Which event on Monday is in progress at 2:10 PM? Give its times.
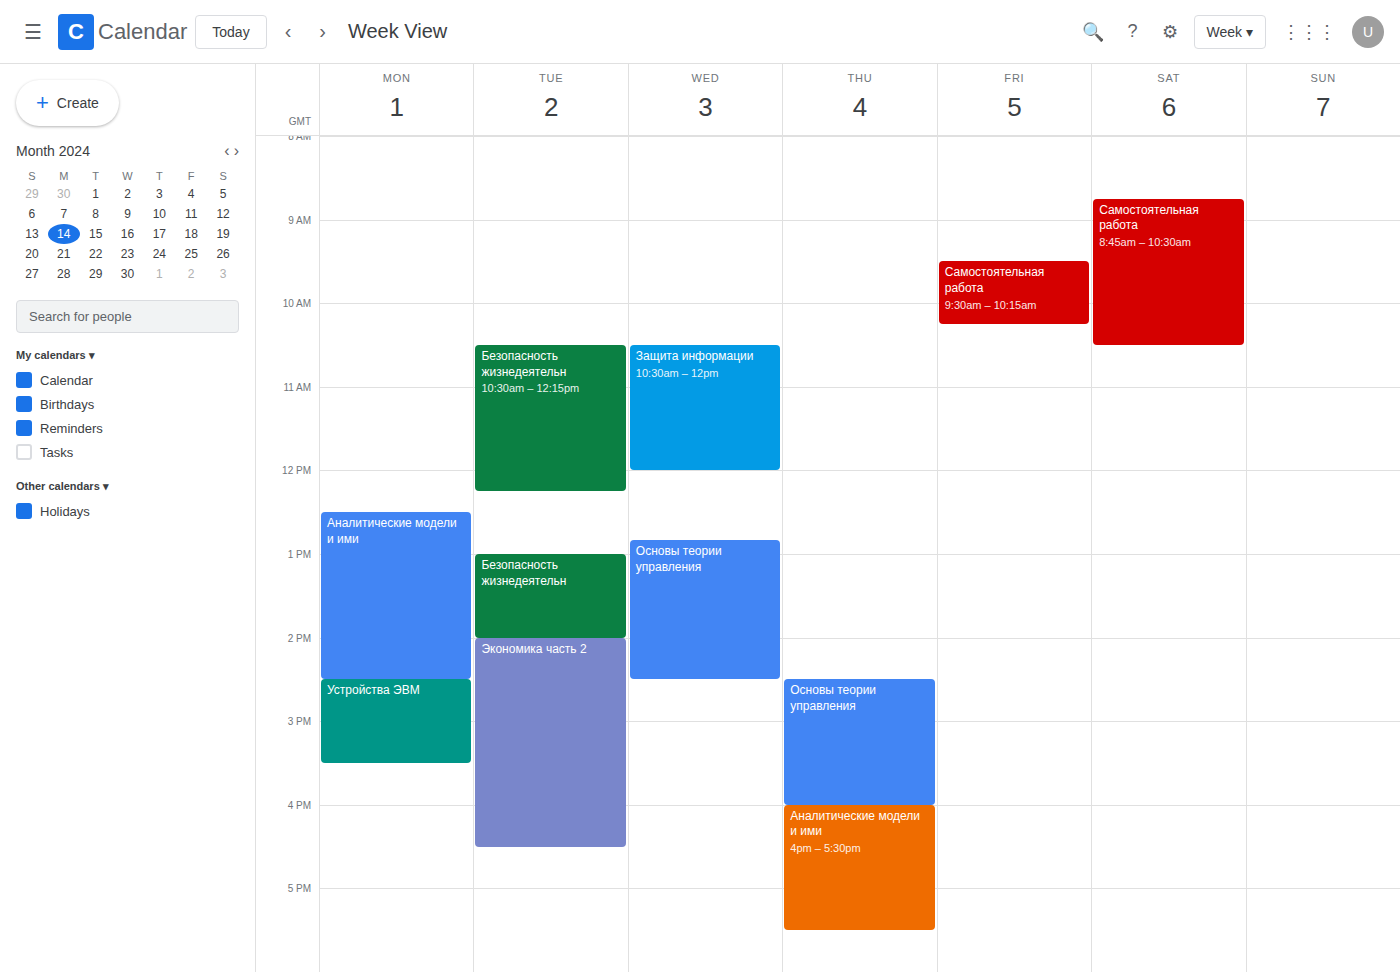
"Аналитические модели и ими", 12:30 PM to 2:30 PM